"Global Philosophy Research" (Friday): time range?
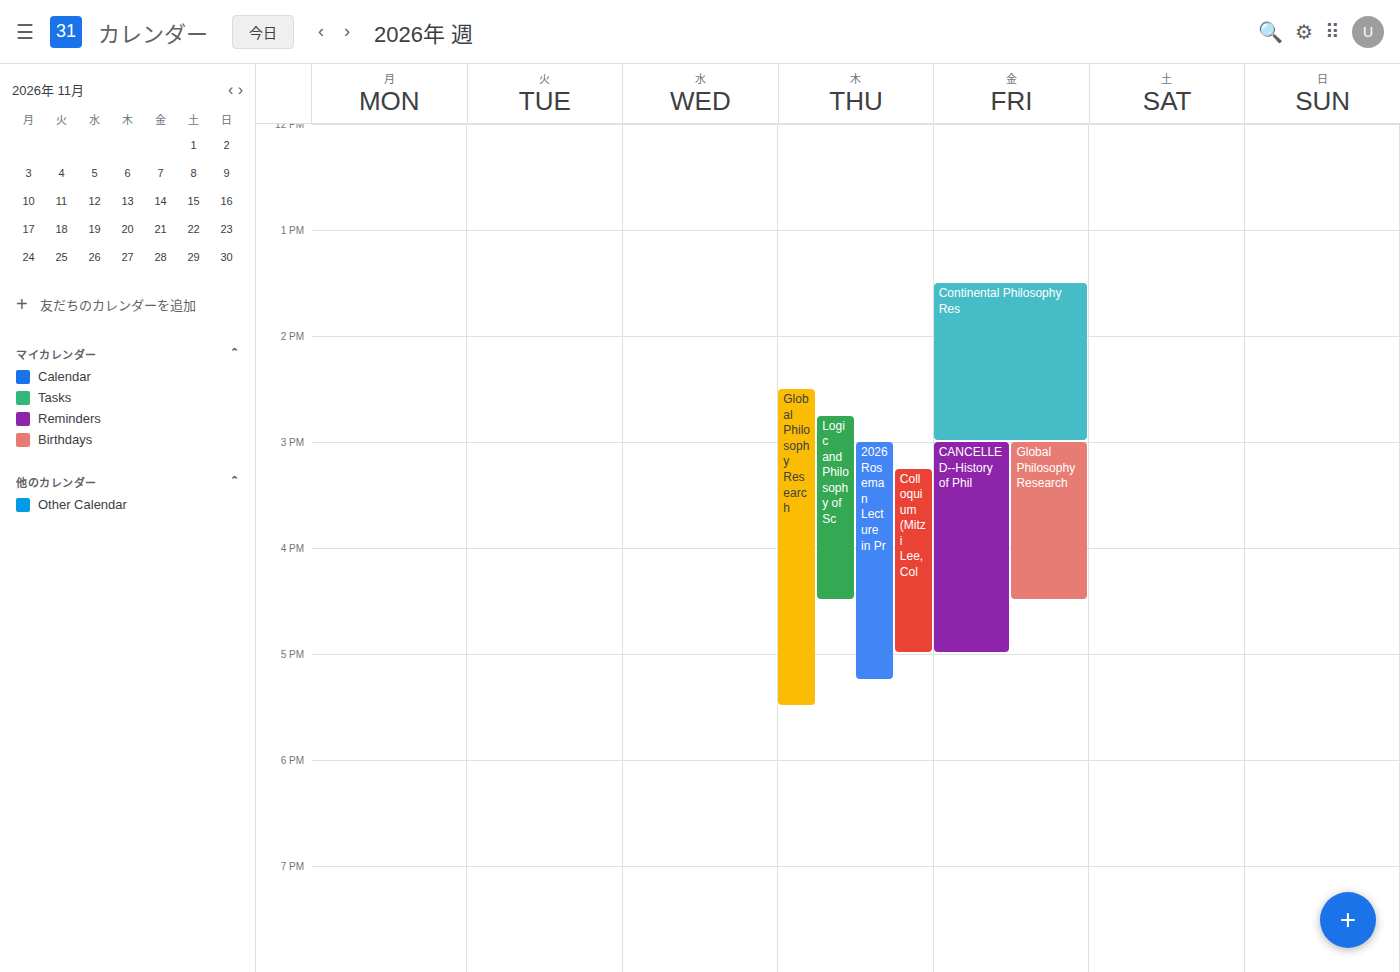
3:00 PM to 4:30 PM